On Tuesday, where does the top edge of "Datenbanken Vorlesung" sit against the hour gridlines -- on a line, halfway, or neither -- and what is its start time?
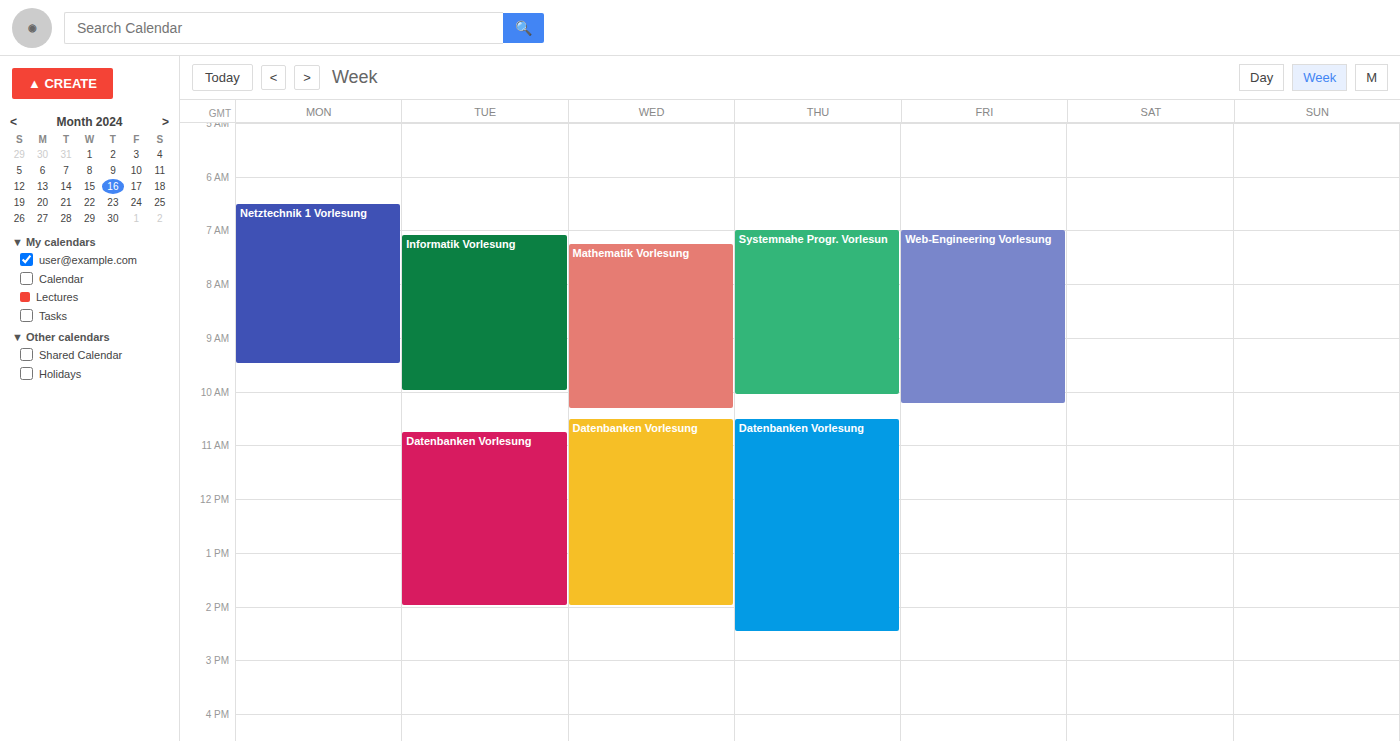
10:45 AM -- neither: three quarters of the way from the 10 AM line to the 11 AM line.